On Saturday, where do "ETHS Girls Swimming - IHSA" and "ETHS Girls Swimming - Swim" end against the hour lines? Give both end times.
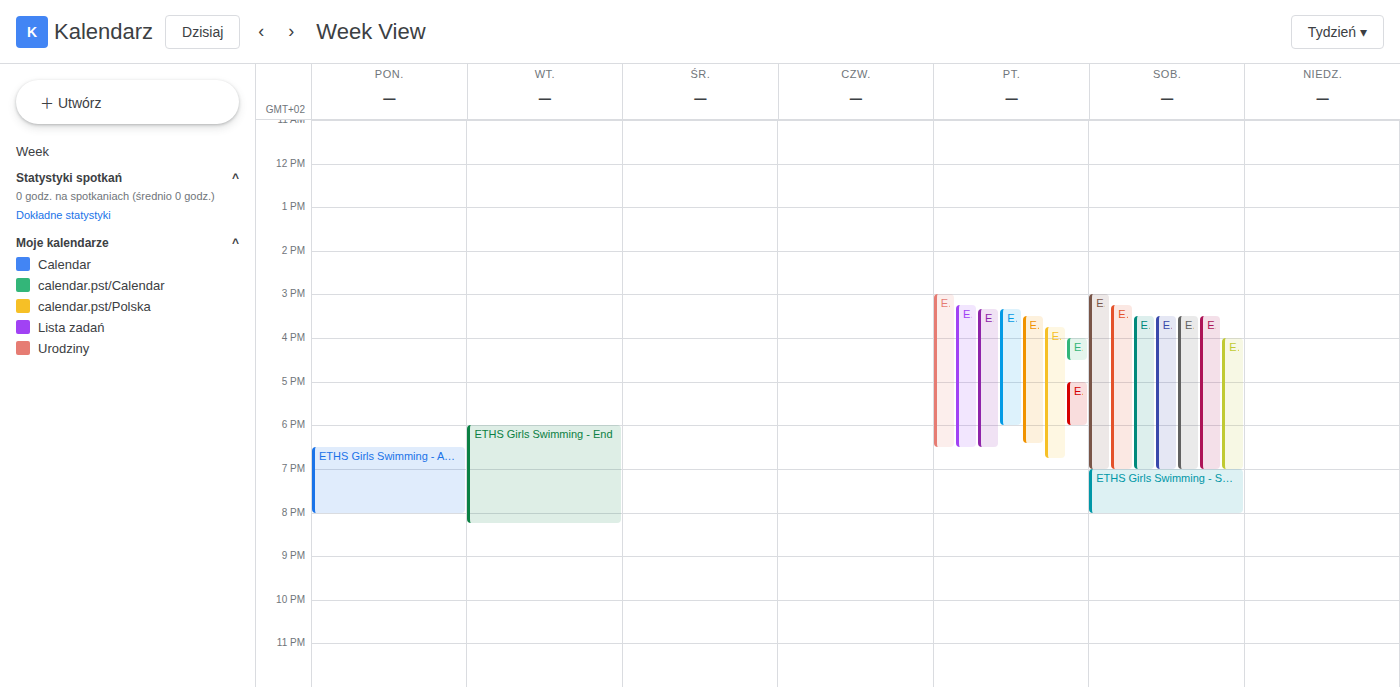
"ETHS Girls Swimming - IHSA": 7:00 PM, exactly on the 7 PM line. "ETHS Girls Swimming - Swim": 8:00 PM, exactly on the 8 PM line.